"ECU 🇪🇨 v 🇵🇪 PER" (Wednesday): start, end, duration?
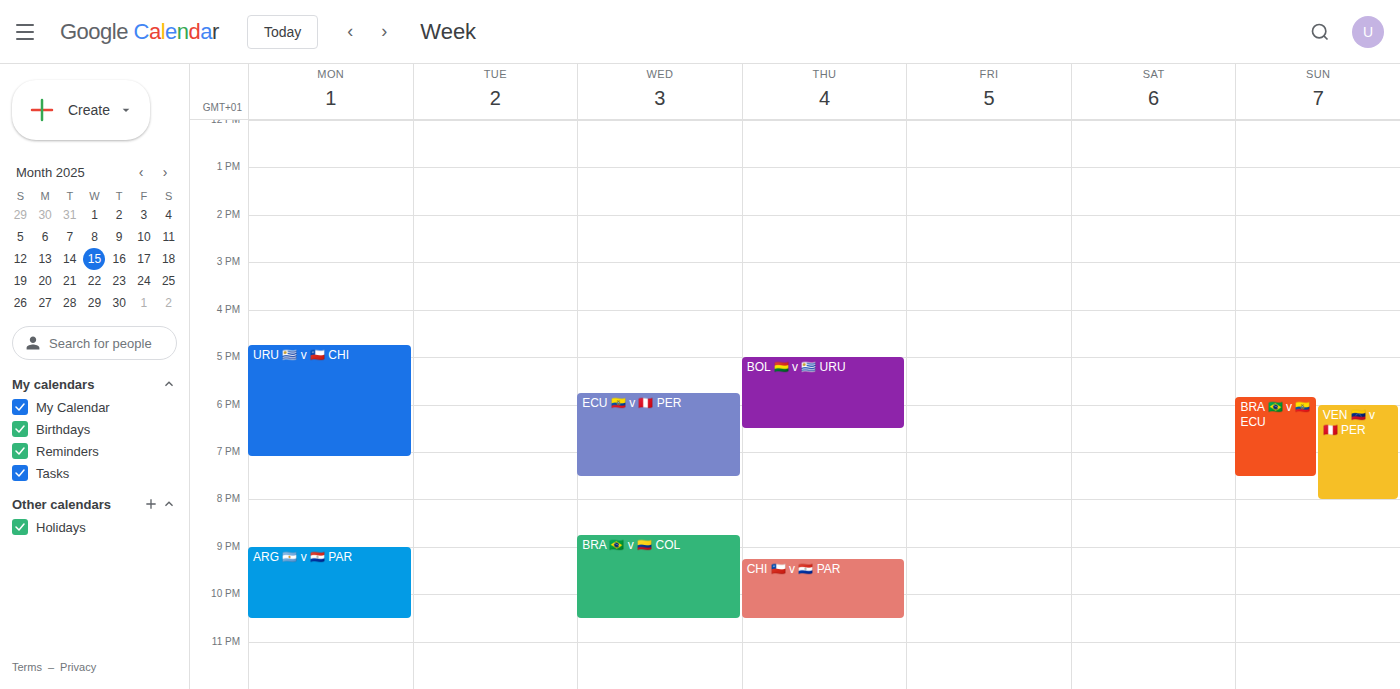
17:45 to 19:30, 1 hour 45 minutes